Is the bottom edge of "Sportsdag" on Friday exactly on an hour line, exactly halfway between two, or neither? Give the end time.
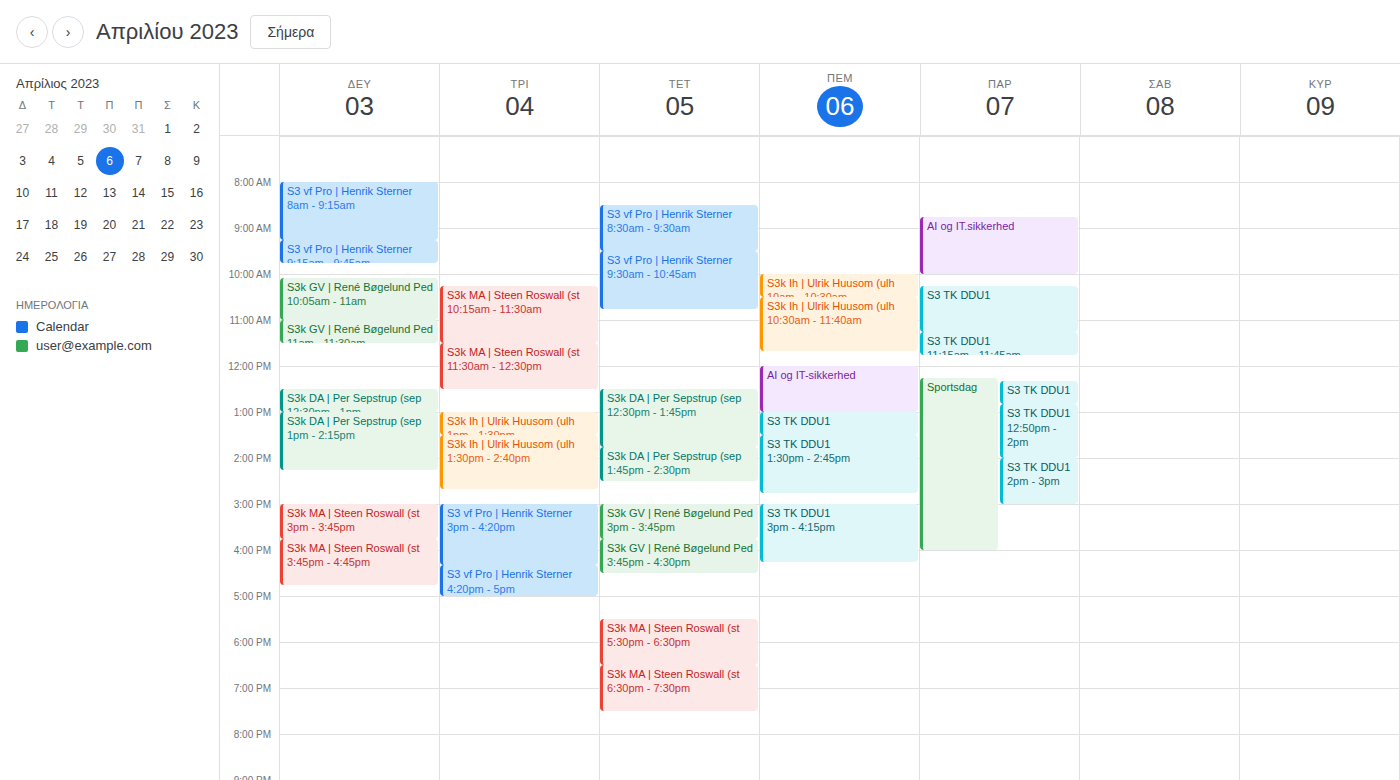
16:00 -- exactly on the 16:00 line.